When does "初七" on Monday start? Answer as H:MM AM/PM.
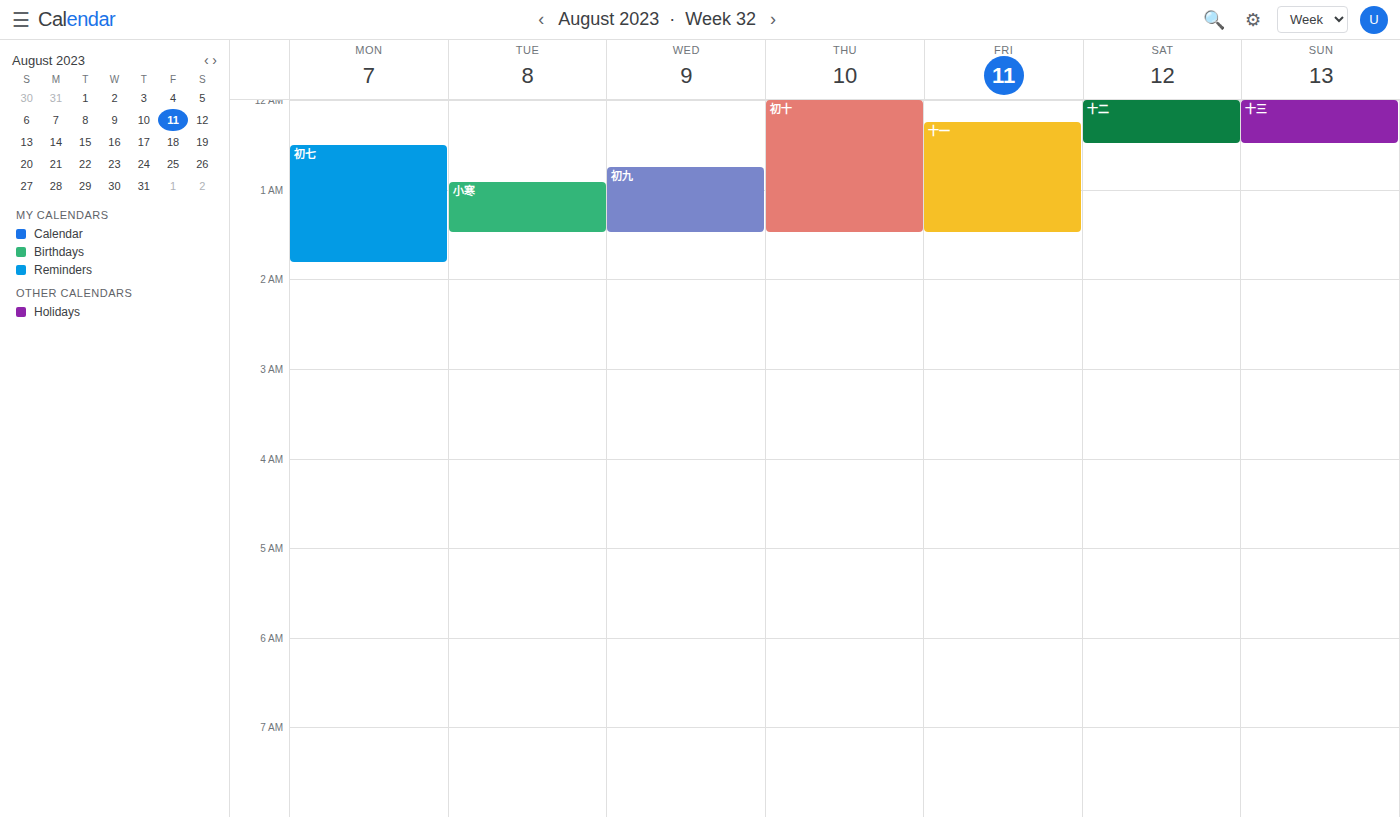
12:30 AM